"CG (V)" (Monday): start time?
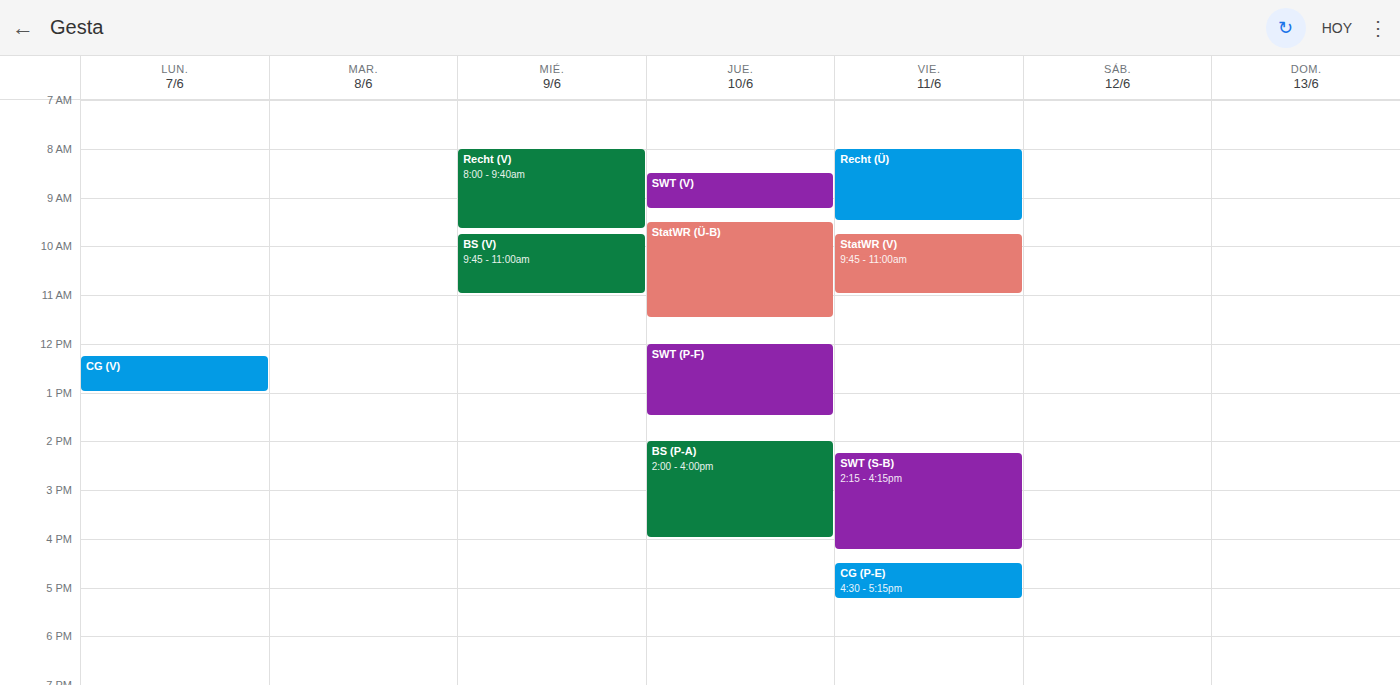
12:15 PM